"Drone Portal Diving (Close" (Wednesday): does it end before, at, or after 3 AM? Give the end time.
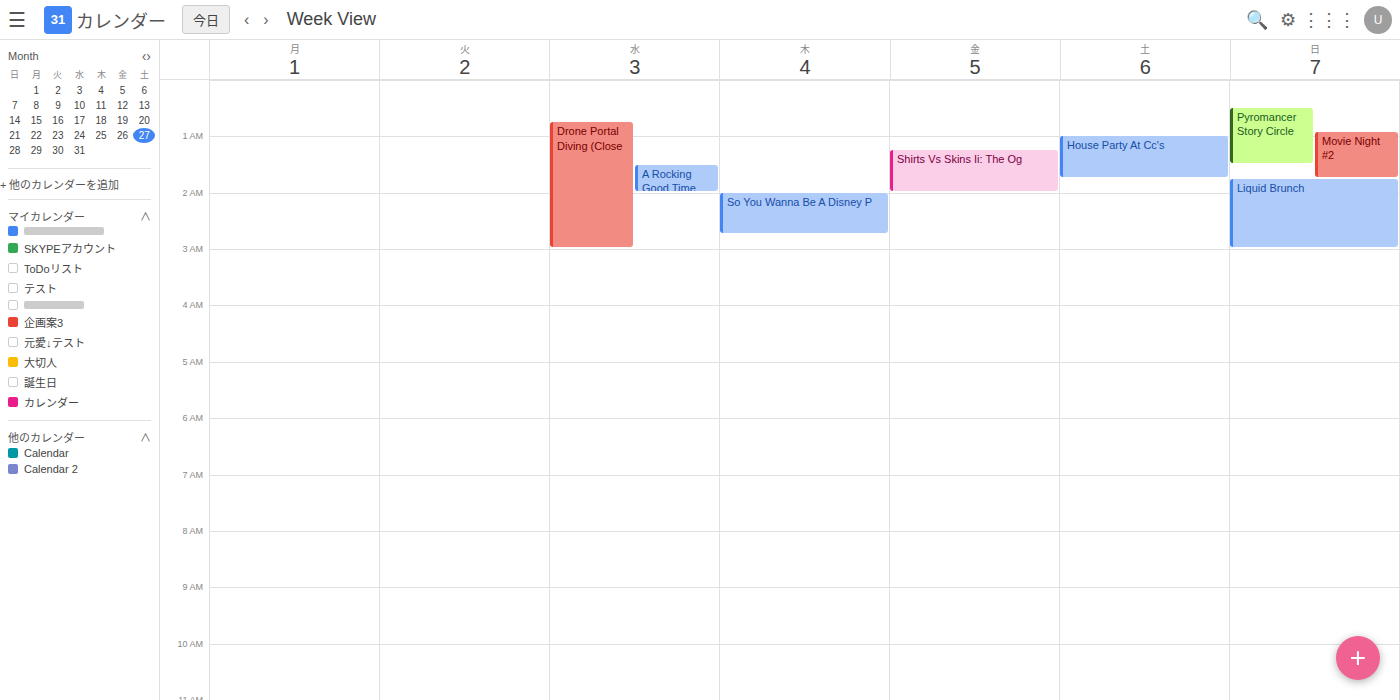
3:00 AM -- exactly at 3 AM, on the 3 AM line.